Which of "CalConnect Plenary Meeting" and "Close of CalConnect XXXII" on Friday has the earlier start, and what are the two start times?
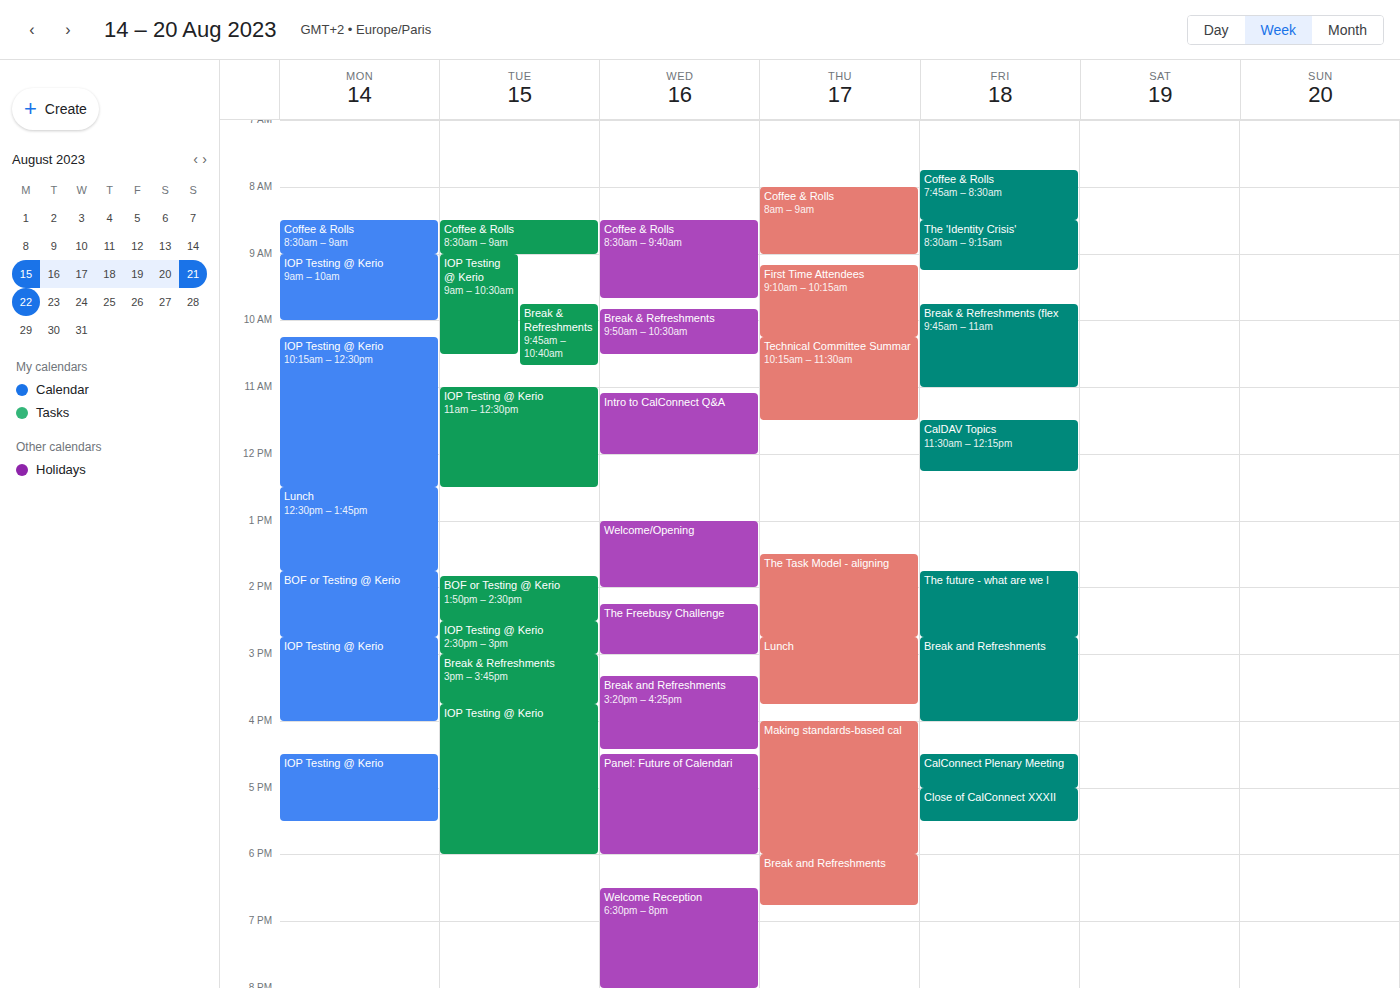
"CalConnect Plenary Meeting" 4:30 PM; "Close of CalConnect XXXII" 5:00 PM.